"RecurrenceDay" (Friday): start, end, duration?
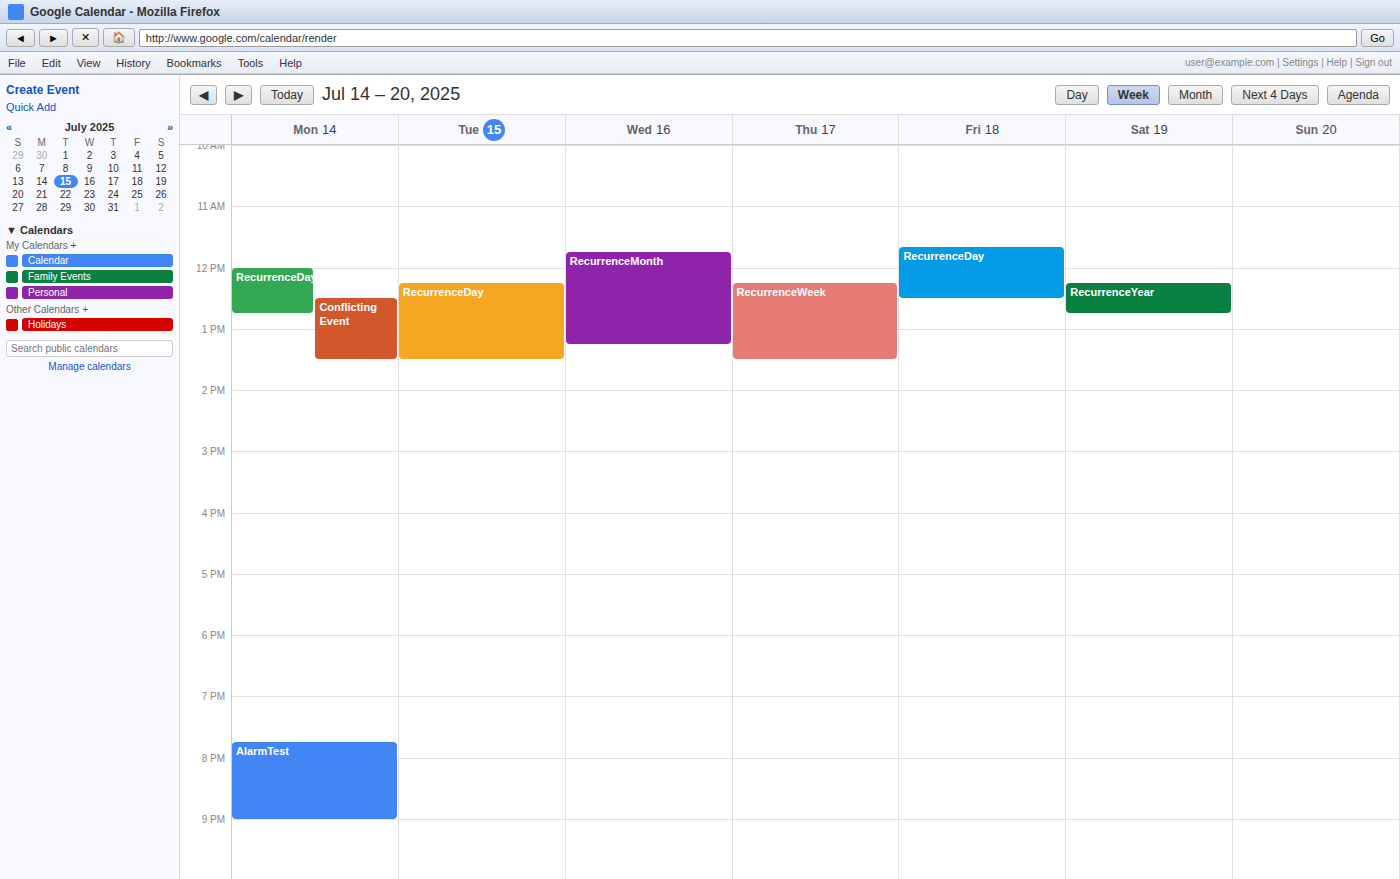
11:40 AM to 12:30 PM, 50 minutes